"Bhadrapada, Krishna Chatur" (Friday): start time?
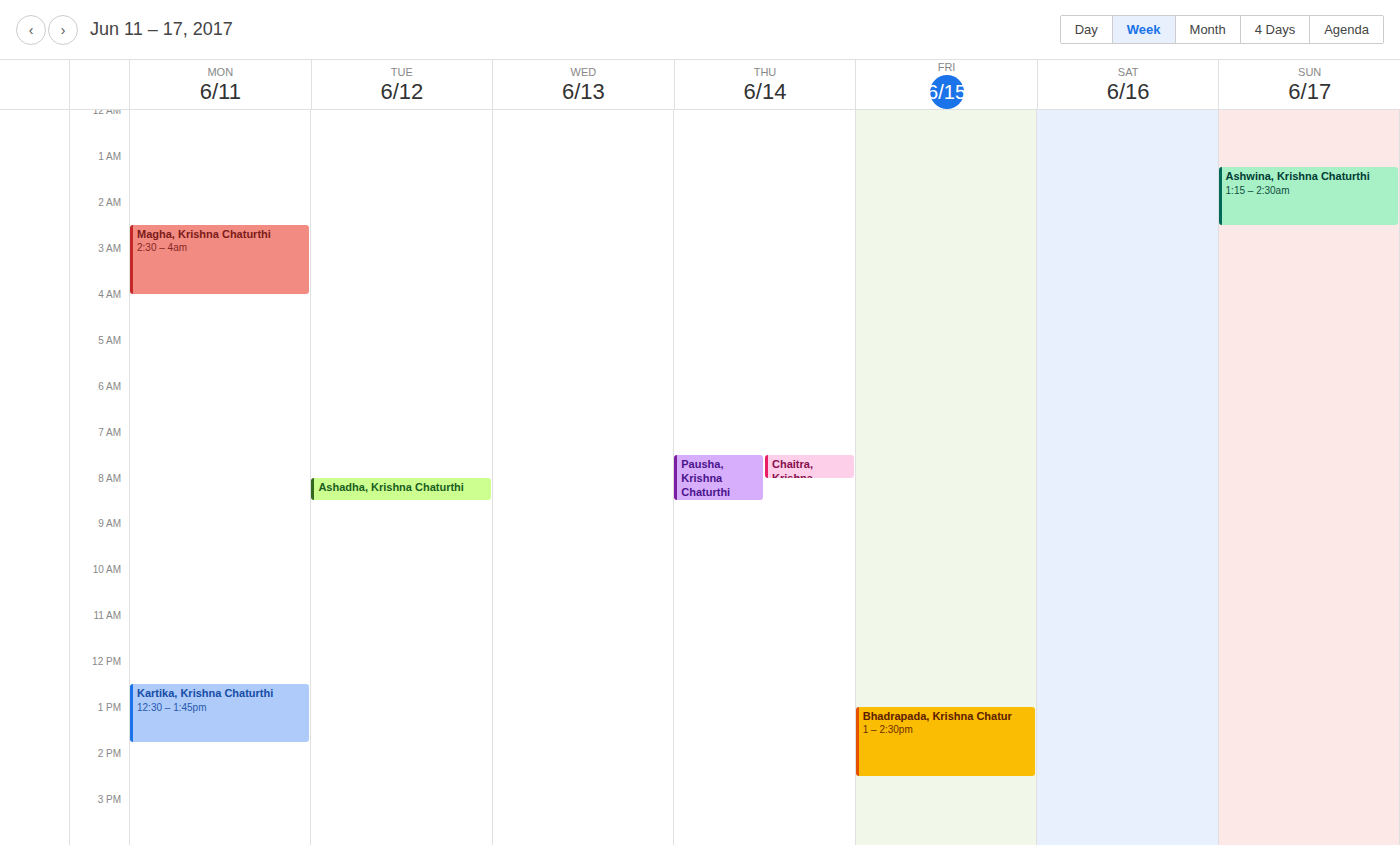
1:00 PM